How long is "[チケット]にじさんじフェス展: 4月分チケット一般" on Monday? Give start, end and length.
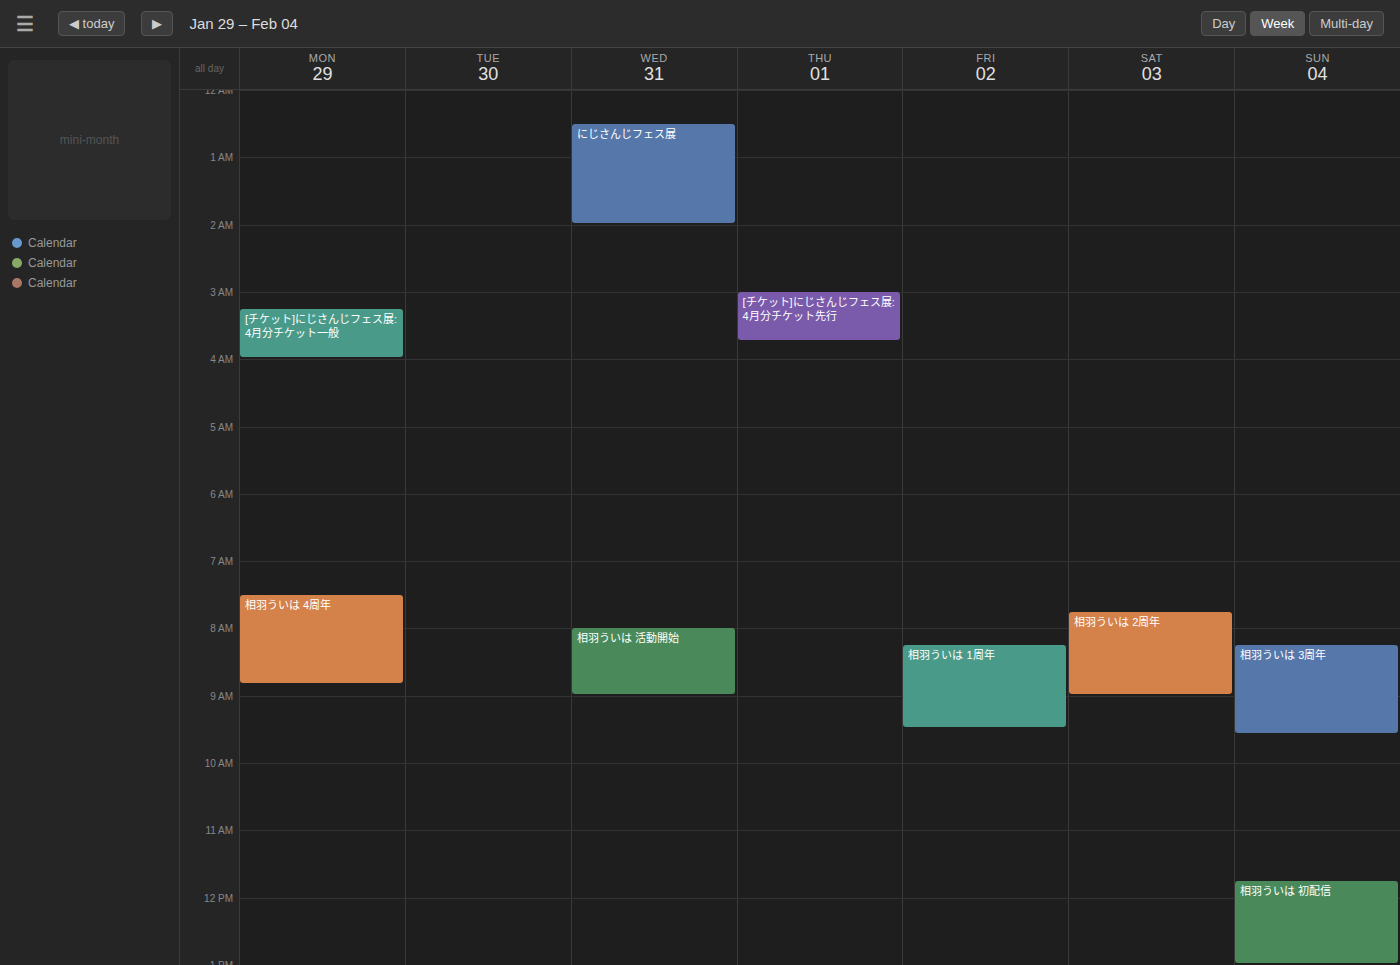
3:15 AM to 4:00 AM, 45 minutes